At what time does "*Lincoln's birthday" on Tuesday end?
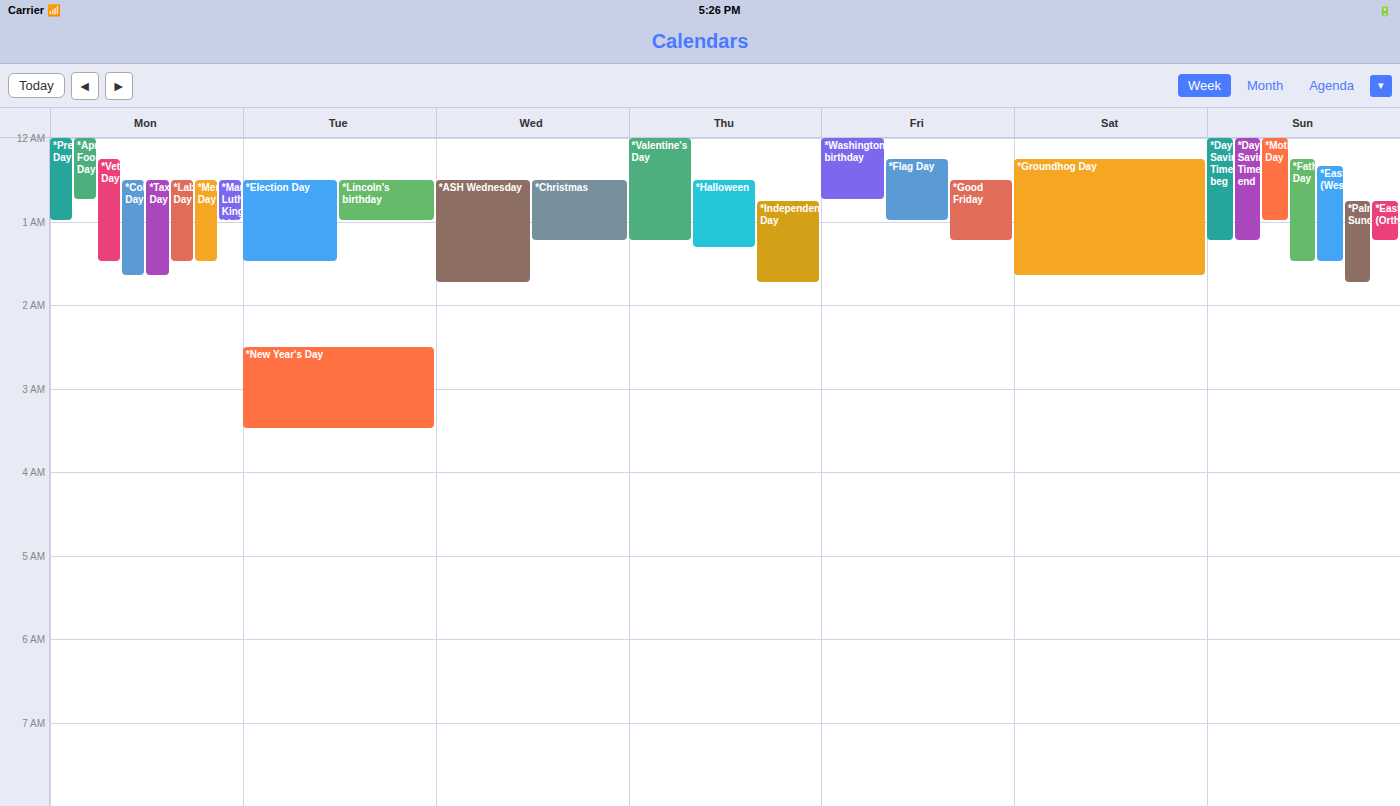
1:00 AM